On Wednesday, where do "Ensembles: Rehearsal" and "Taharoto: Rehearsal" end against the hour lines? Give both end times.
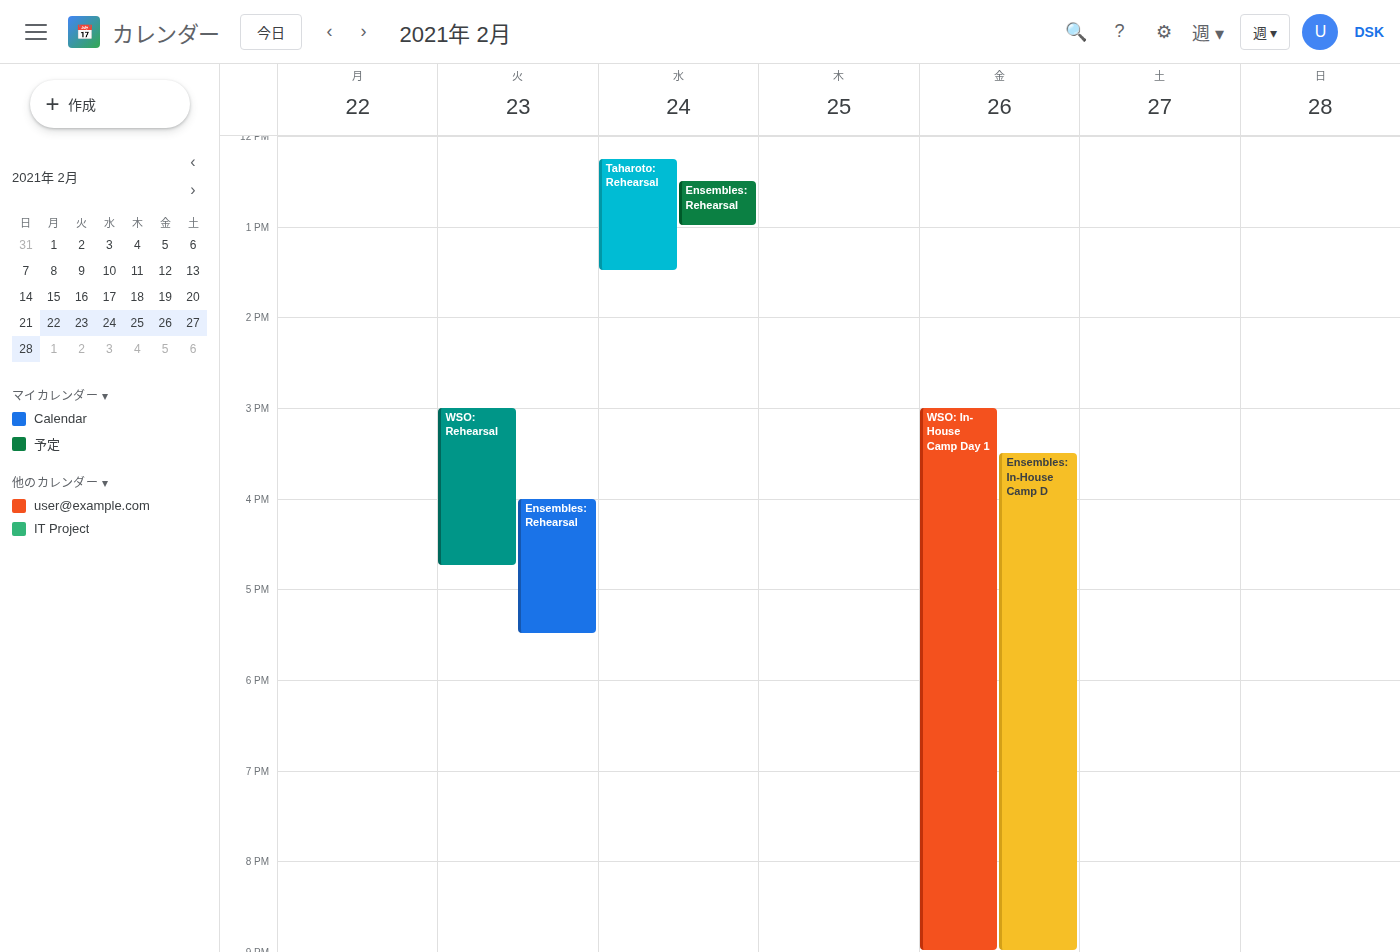
"Ensembles: Rehearsal": 1:00 PM, exactly on the 1 PM line. "Taharoto: Rehearsal": 1:30 PM, halfway between the 1 PM and 2 PM lines.